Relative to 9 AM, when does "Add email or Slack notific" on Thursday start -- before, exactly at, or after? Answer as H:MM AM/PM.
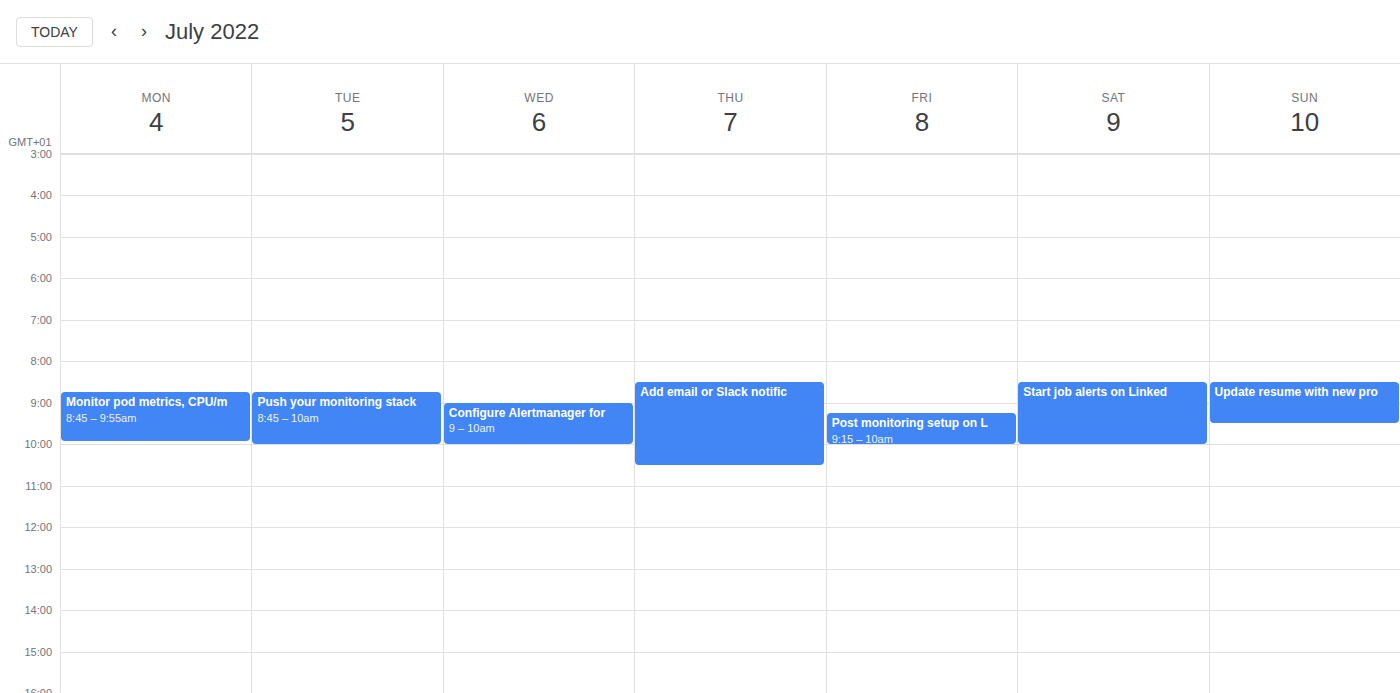
8:30 AM -- before 9 AM, 30 minutes above the 9 AM line.